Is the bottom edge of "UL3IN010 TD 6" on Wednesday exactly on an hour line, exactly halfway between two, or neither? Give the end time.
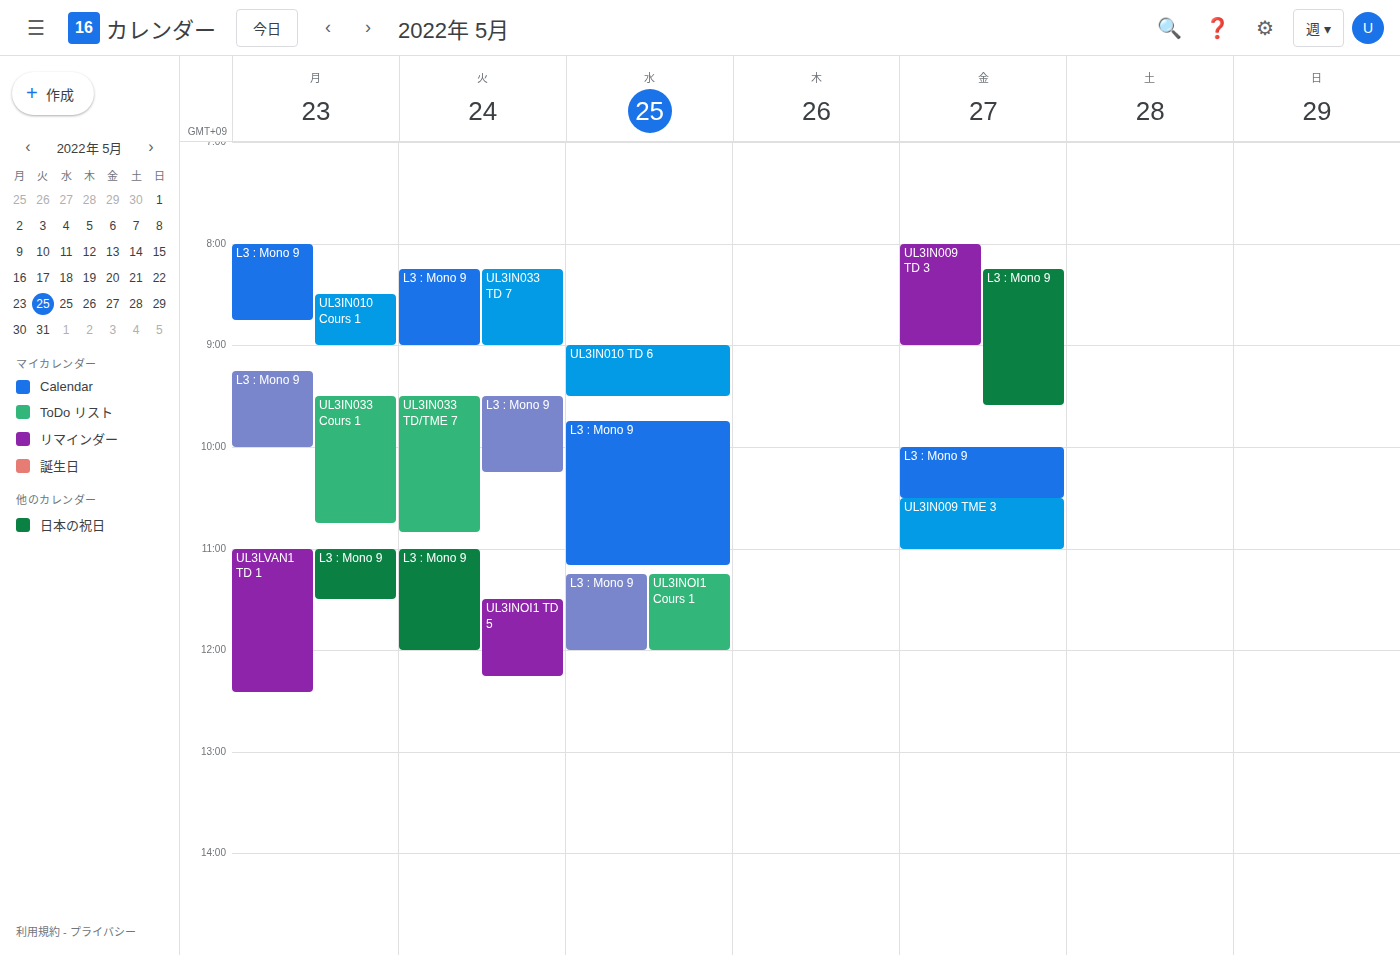
9:30 AM -- halfway between the 9 AM and 10 AM lines.